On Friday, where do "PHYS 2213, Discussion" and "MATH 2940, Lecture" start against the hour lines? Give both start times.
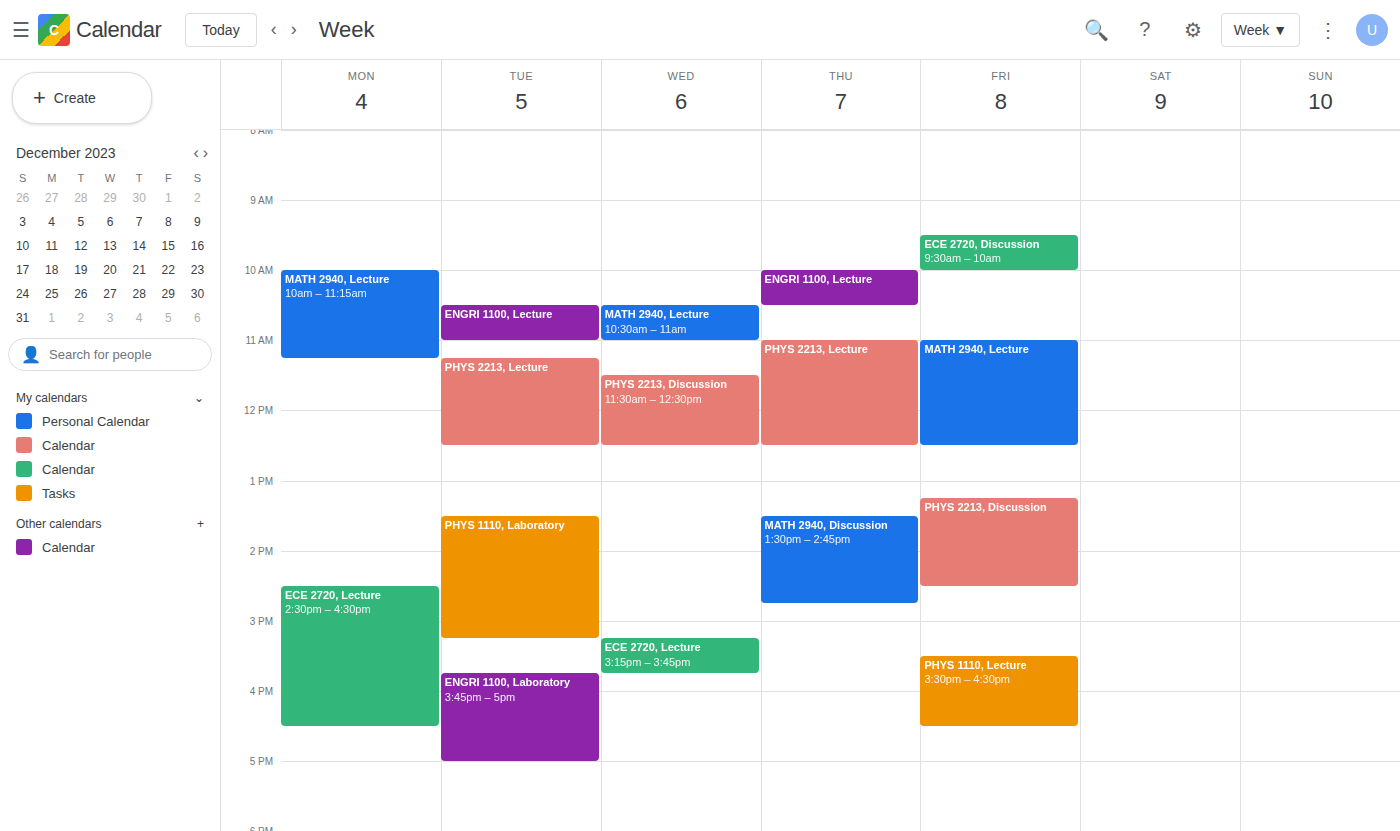
"PHYS 2213, Discussion": 1:15 PM, neither: a quarter of the way from the 1 PM line to the 2 PM line. "MATH 2940, Lecture": 11:00 AM, exactly on the 11 AM line.